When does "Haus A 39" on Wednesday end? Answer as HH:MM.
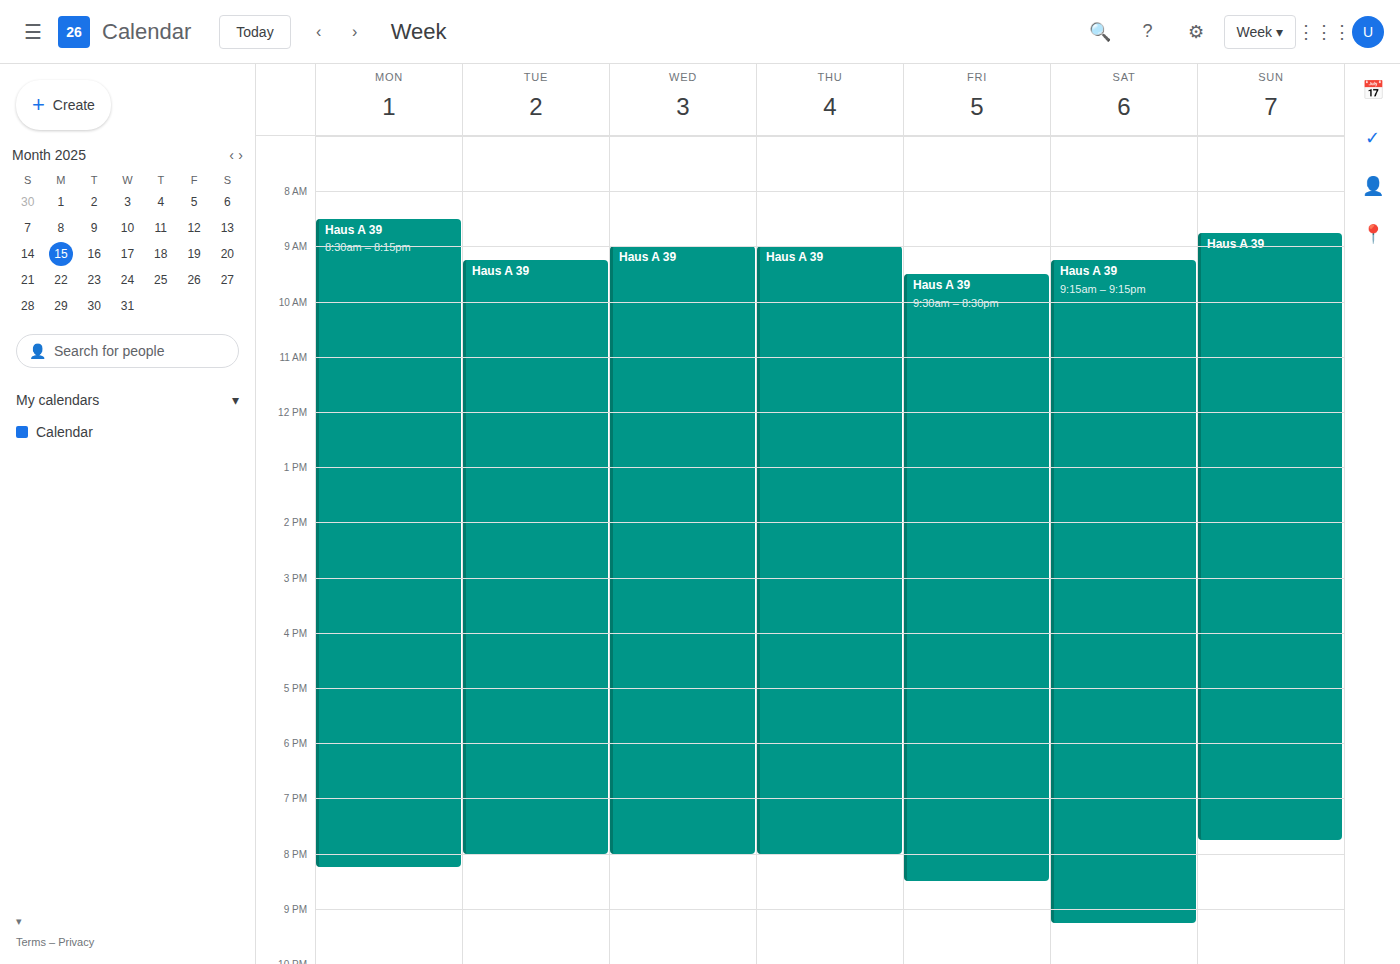
20:00